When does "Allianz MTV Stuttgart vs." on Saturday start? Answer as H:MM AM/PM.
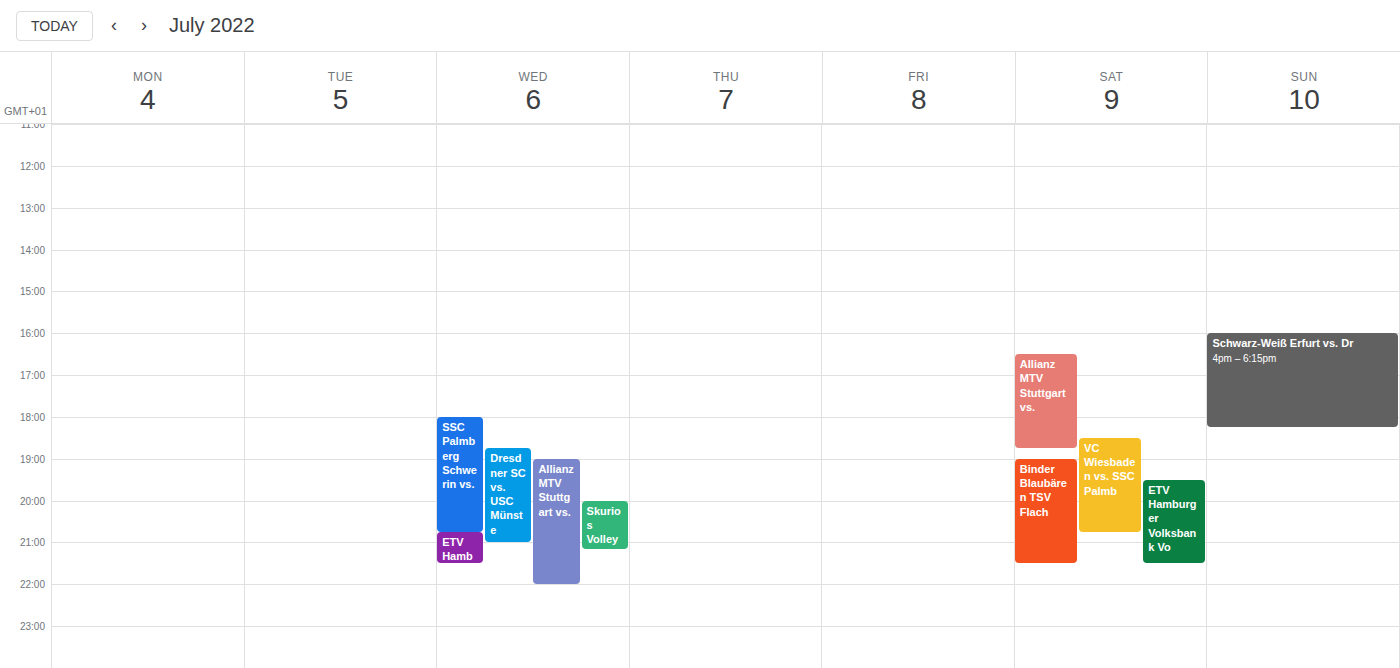
4:30 PM